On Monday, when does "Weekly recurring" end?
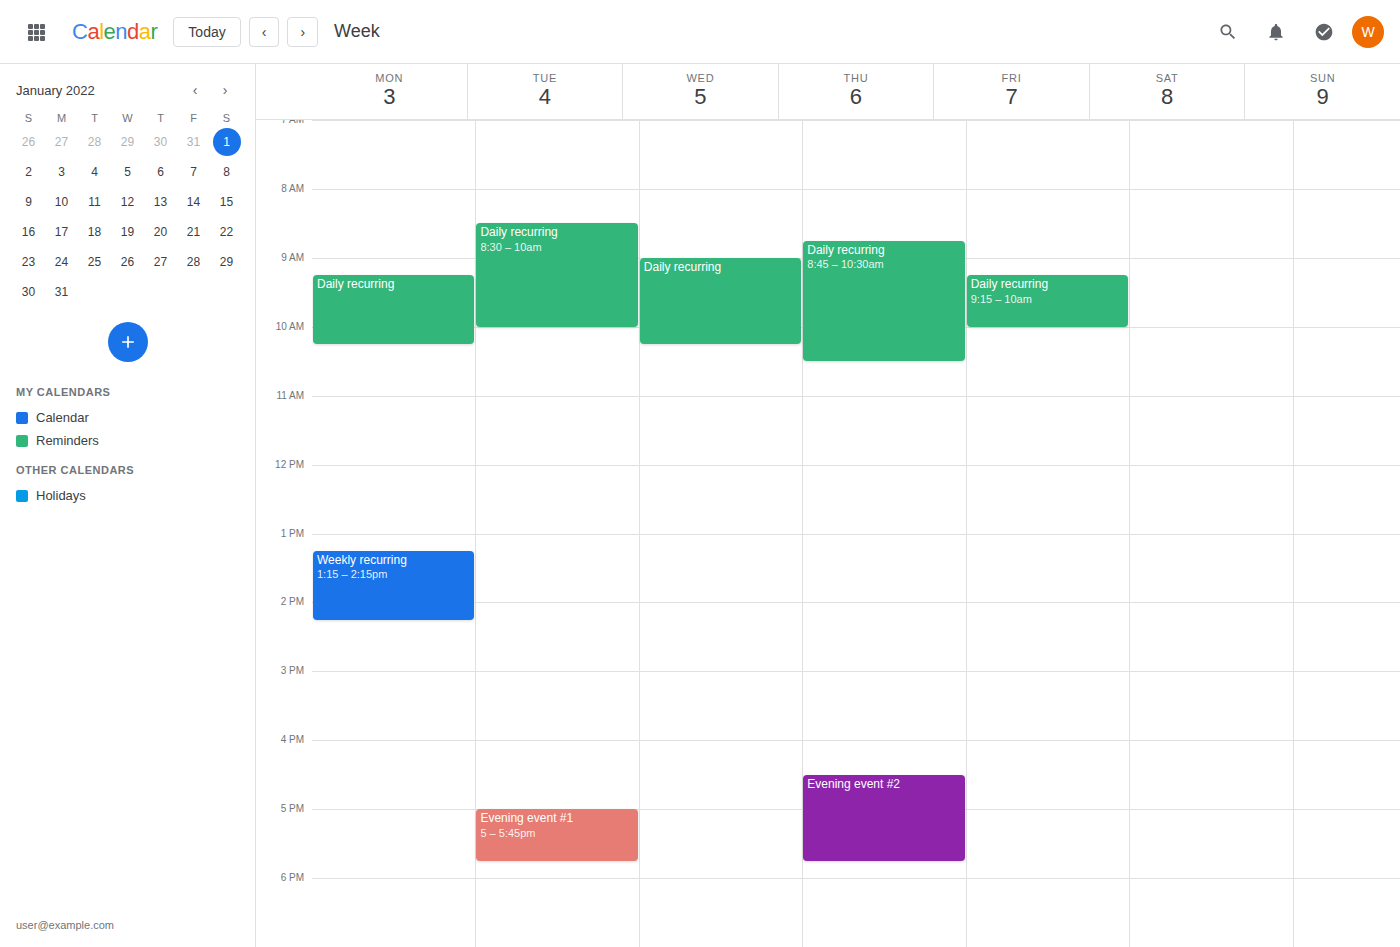
2:15 PM